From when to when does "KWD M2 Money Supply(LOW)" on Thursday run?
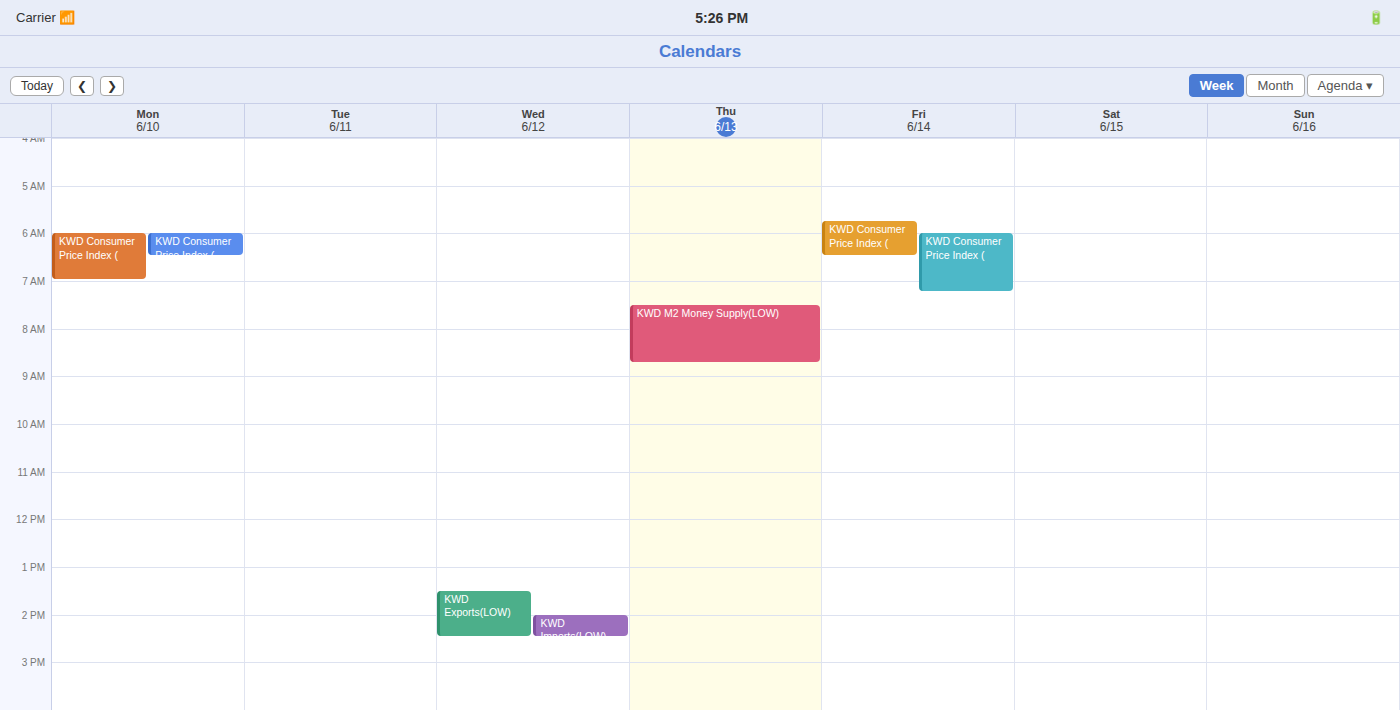
7:30 AM to 8:45 AM